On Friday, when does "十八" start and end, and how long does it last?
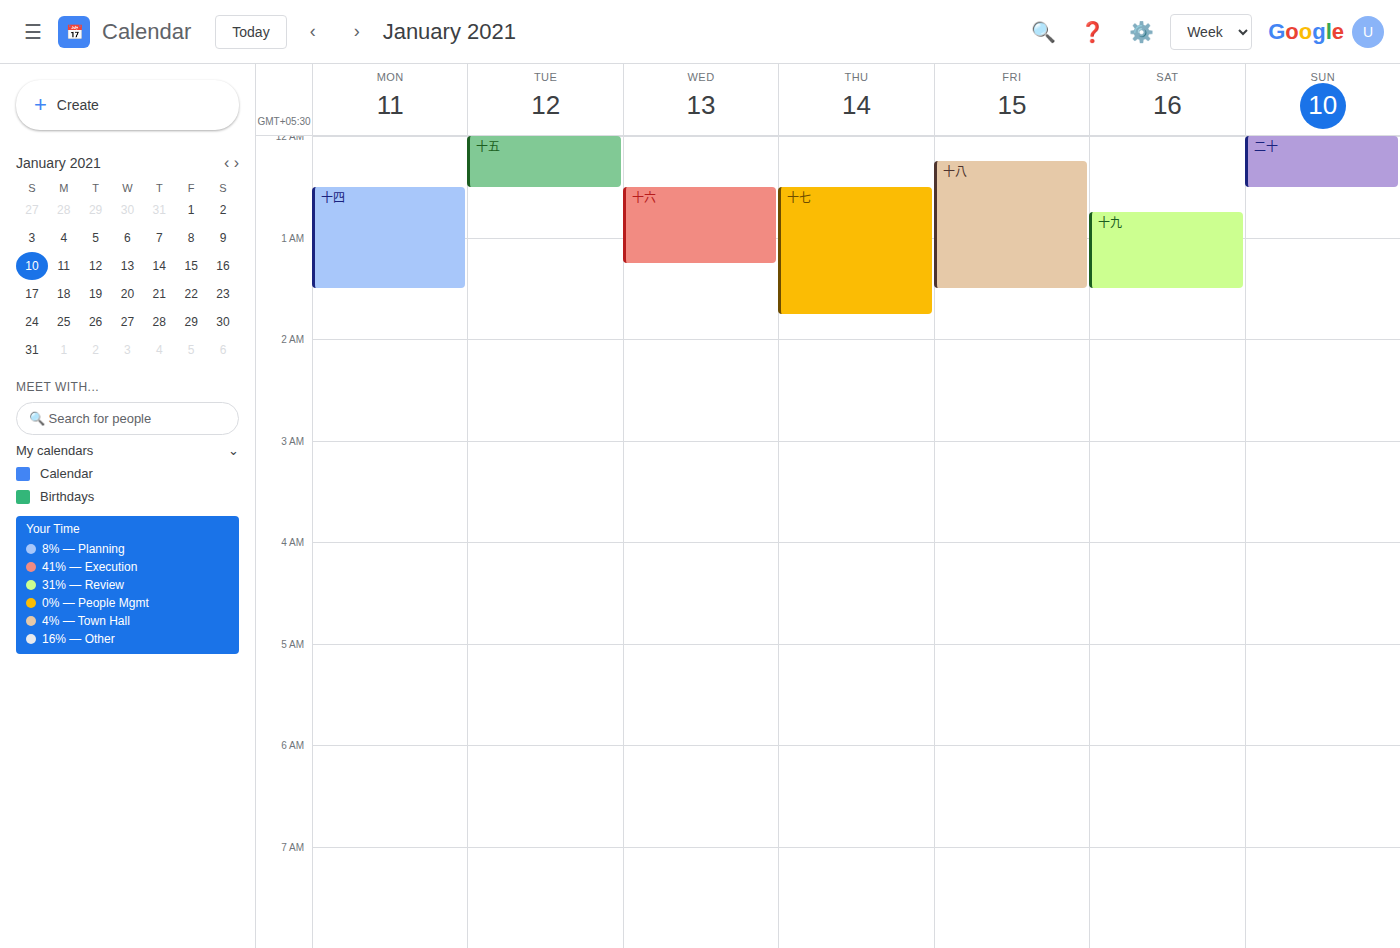
00:15 to 01:30, 1 hour 15 minutes